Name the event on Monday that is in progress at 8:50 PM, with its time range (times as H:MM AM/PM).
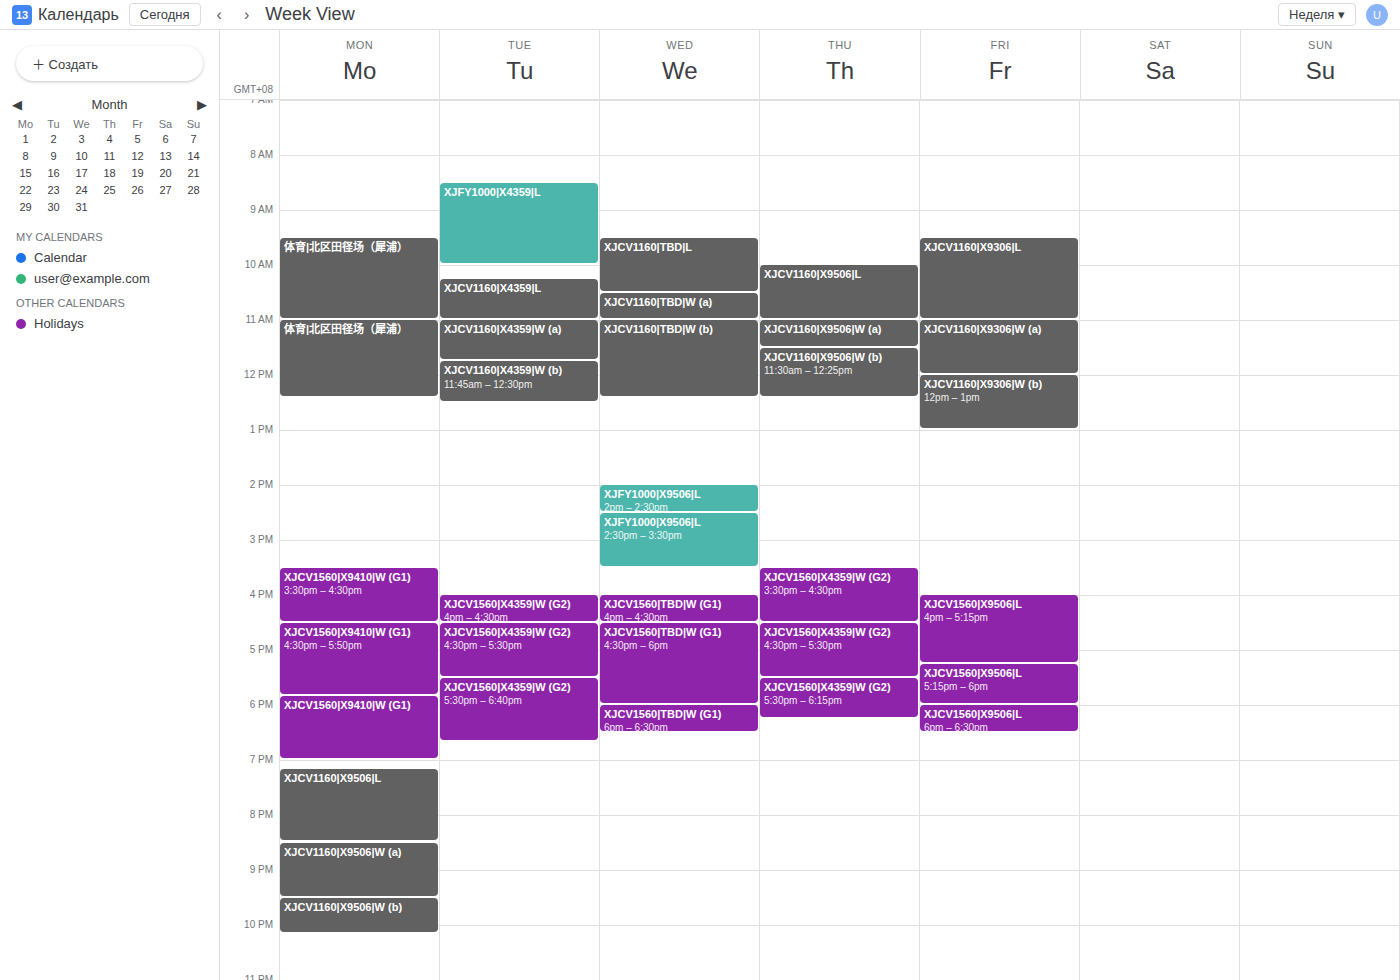
"XJCV1160|X9506|W (a)", 8:30 PM to 9:30 PM